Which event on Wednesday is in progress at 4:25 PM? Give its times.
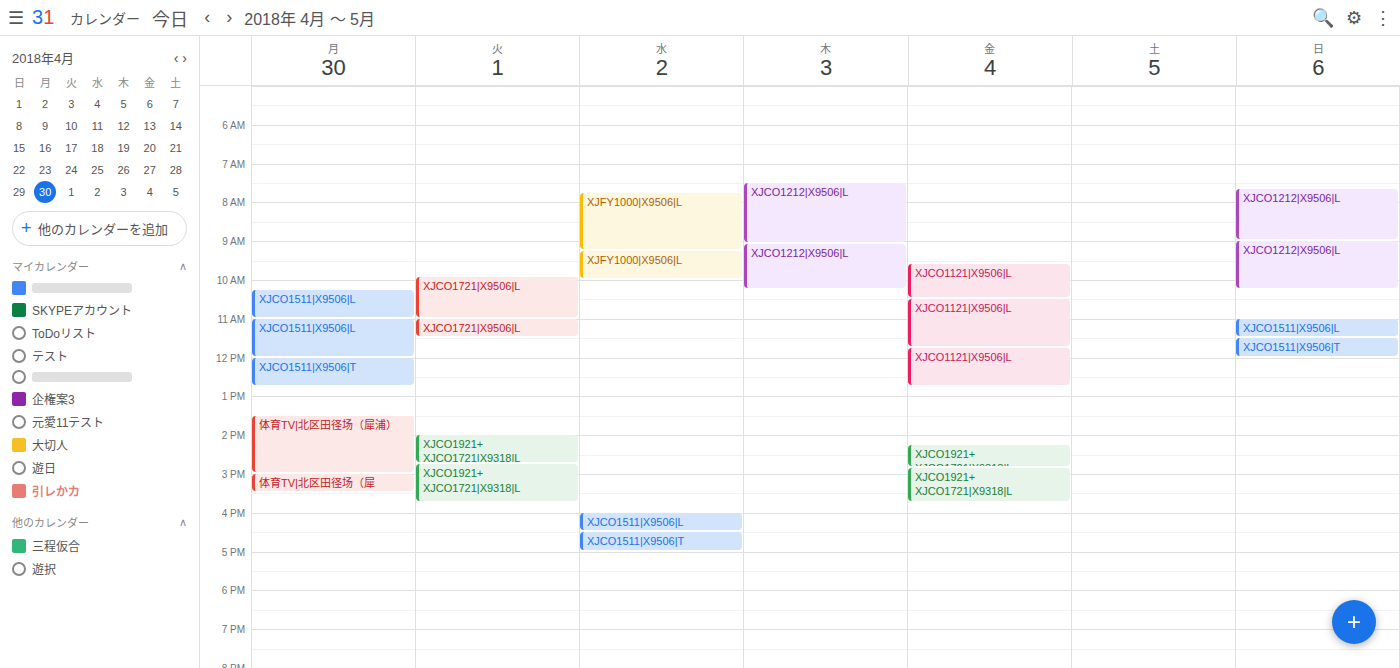
"XJCO1511|X9506|L", 4:00 PM to 4:30 PM